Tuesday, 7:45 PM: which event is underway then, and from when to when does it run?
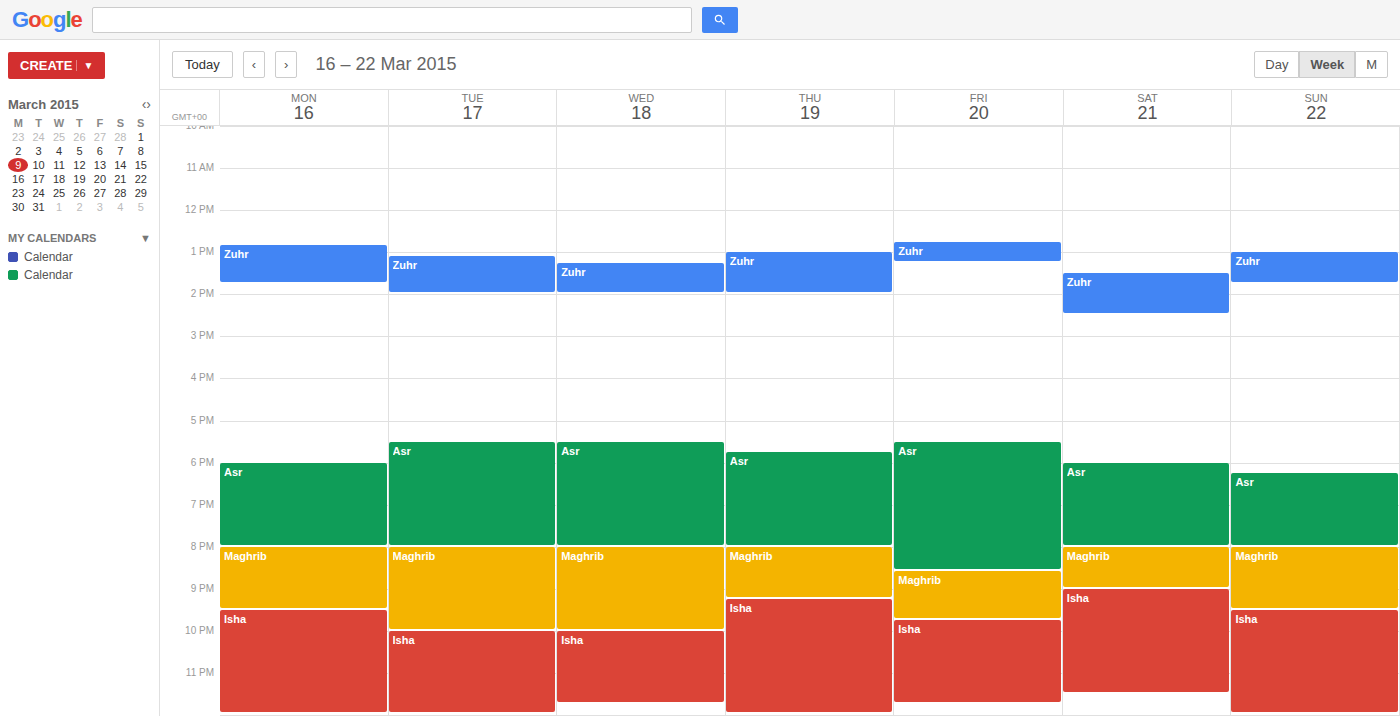
"Asr", 5:30 PM to 8:00 PM